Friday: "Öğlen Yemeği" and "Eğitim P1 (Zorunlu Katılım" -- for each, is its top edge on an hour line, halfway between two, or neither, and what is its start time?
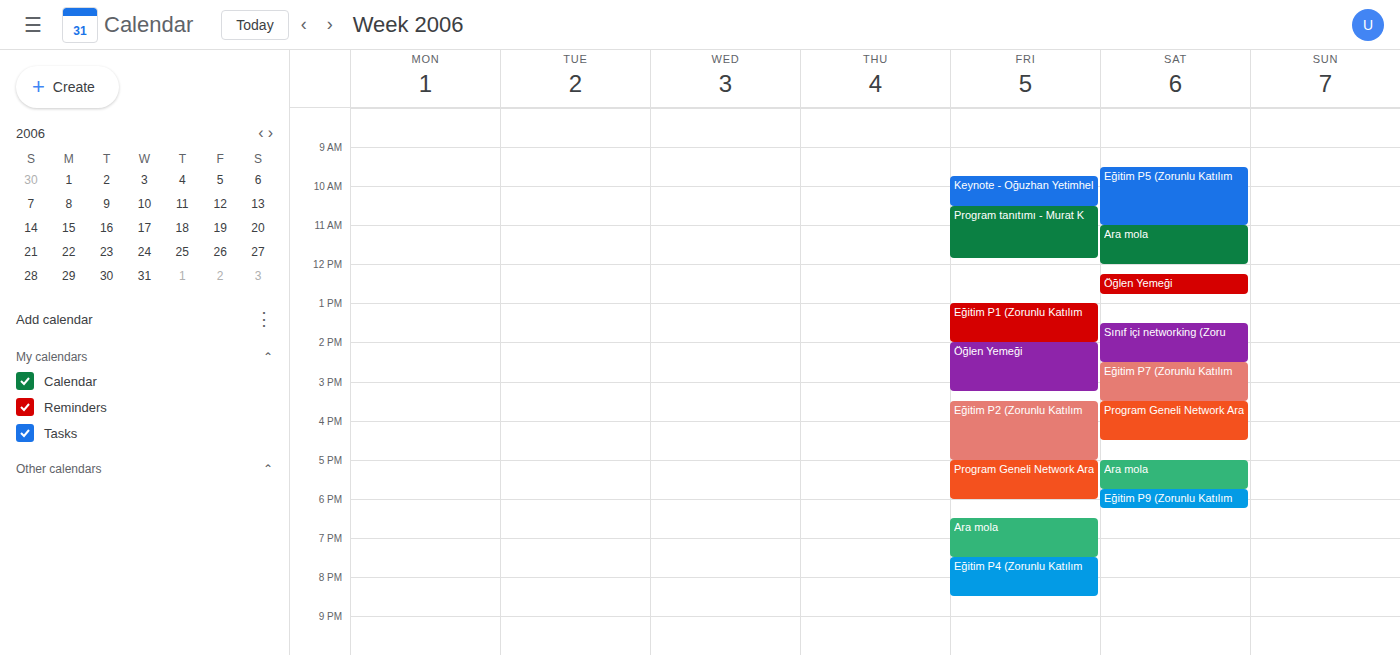
"Öğlen Yemeği": 14:00, exactly on the 14:00 line. "Eğitim P1 (Zorunlu Katılım": 13:00, exactly on the 13:00 line.